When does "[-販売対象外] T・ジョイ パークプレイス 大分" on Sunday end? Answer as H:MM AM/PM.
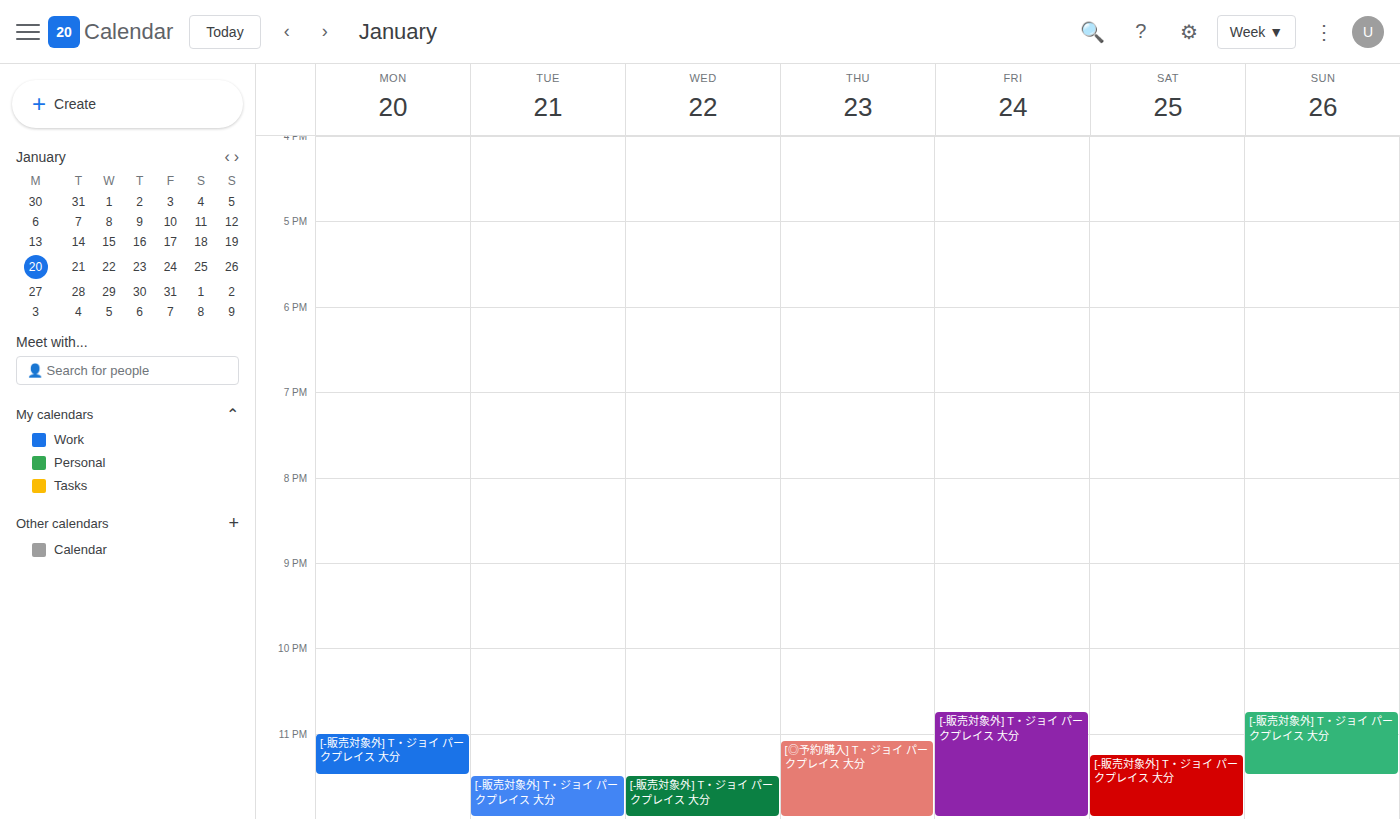
11:30 PM